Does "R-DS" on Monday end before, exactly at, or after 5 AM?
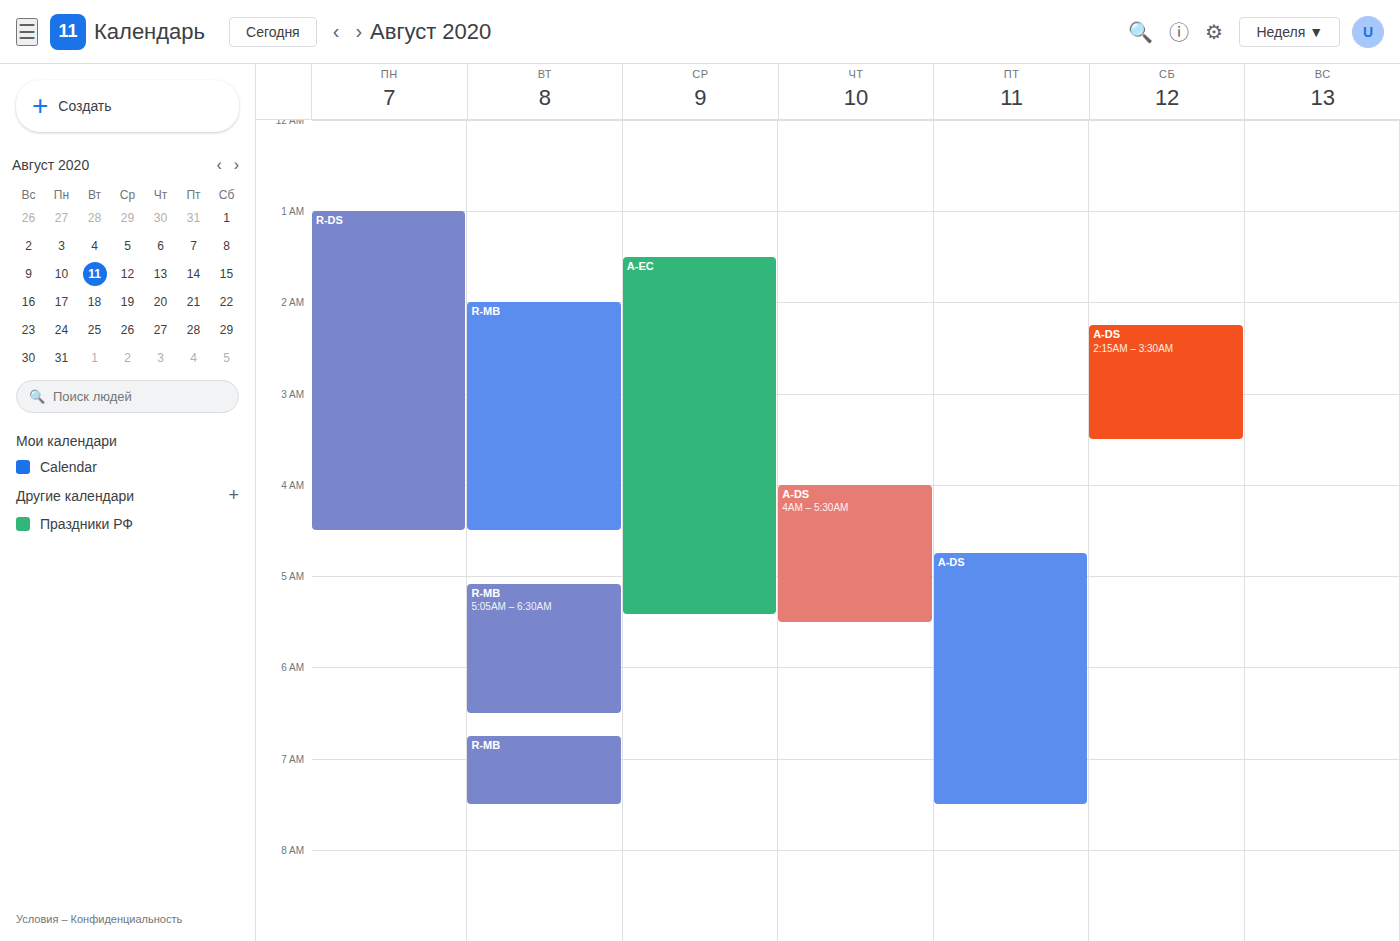
4:30 AM -- before 5 AM, 30 minutes above the 5 AM line.